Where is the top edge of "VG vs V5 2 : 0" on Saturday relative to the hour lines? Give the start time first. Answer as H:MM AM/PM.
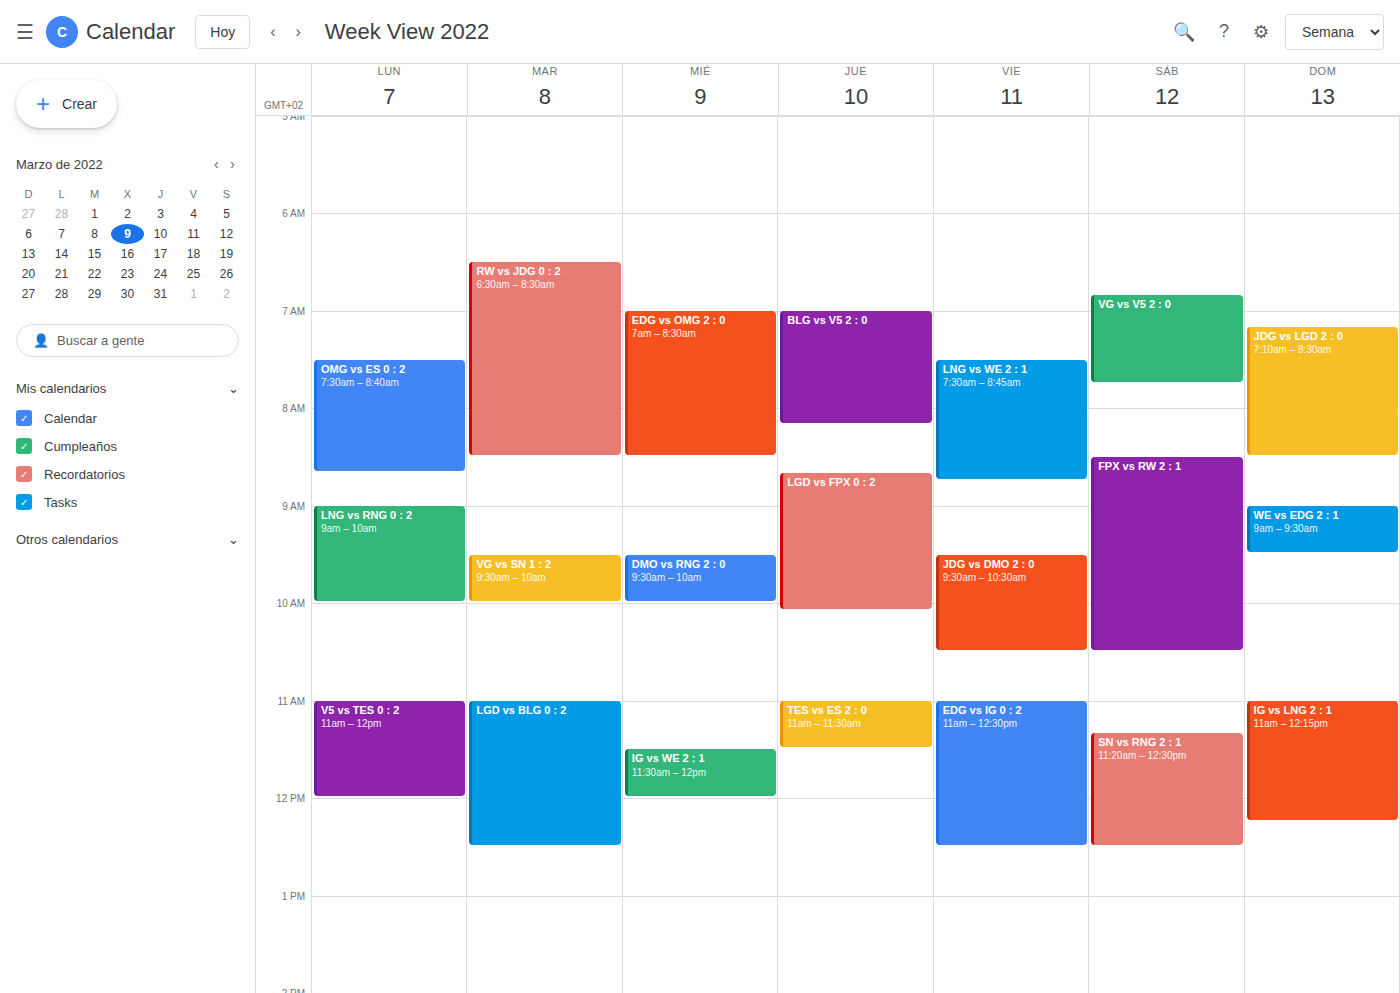
6:50 AM -- neither: 50 minutes below the 6 AM line and 10 minutes above the 7 AM line.